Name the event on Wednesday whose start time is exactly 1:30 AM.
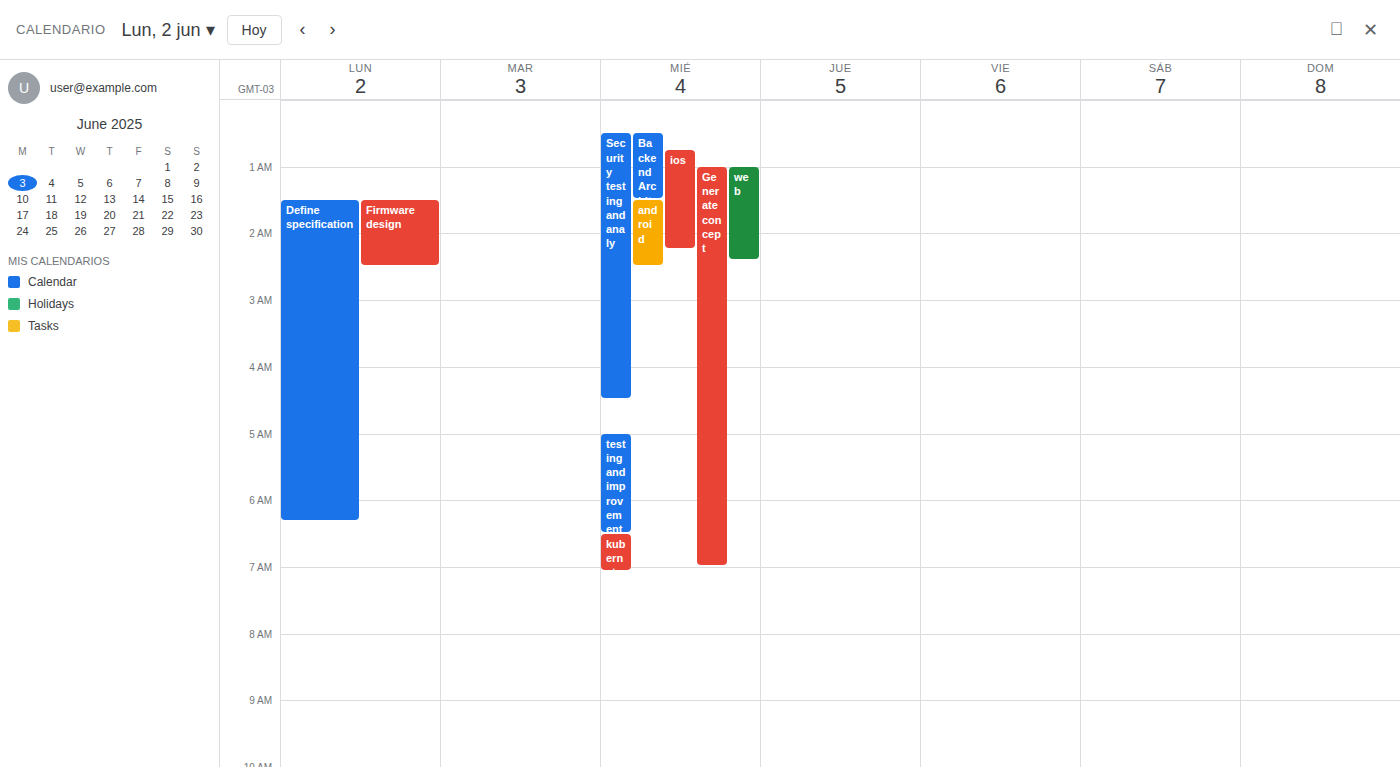
"android"